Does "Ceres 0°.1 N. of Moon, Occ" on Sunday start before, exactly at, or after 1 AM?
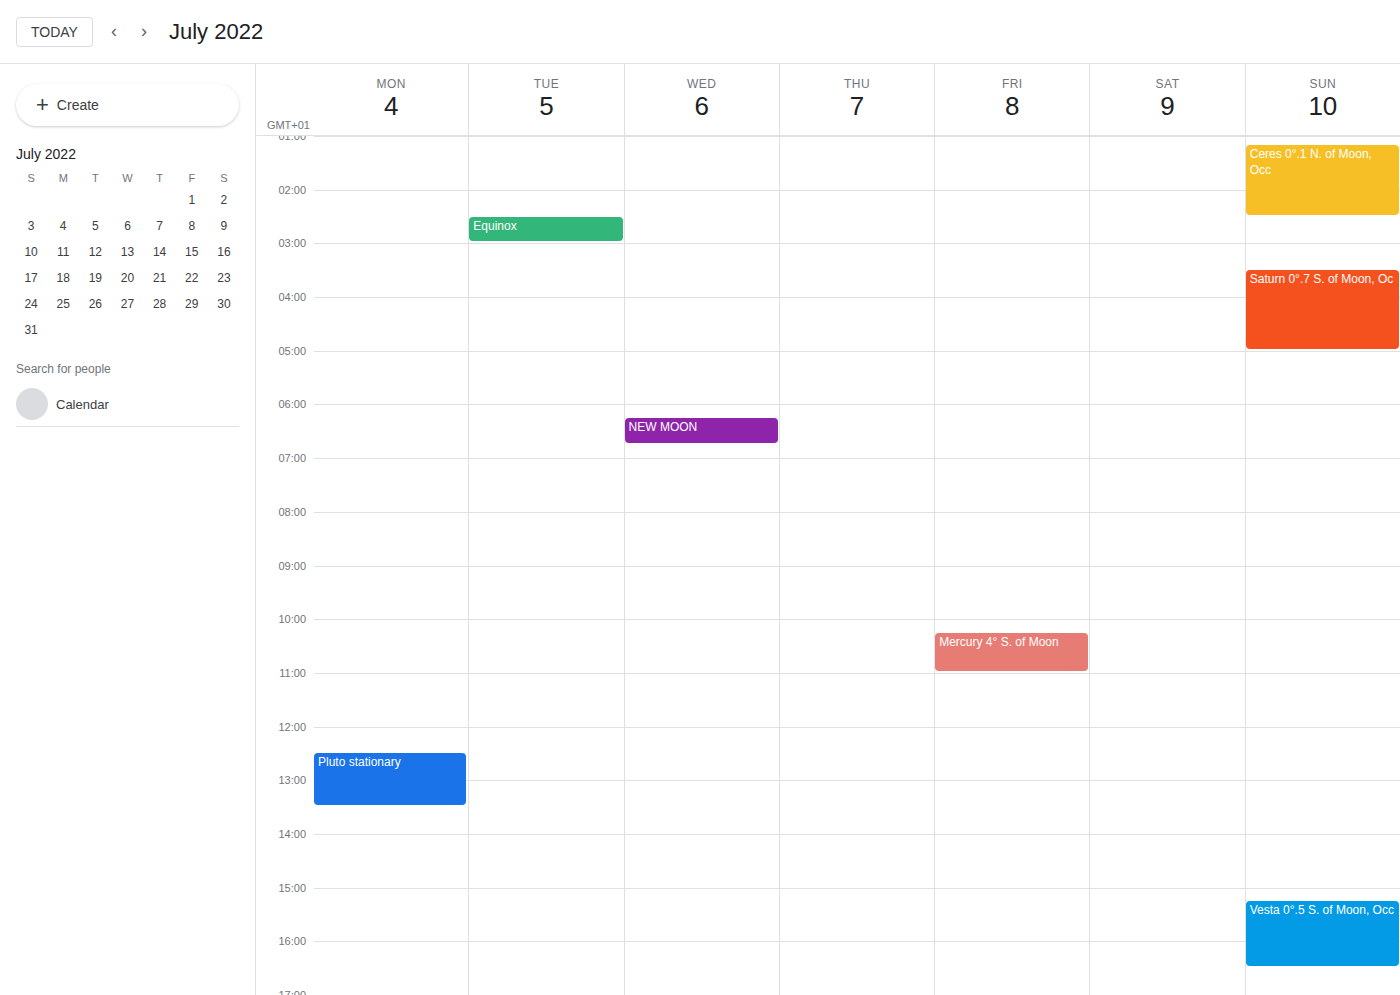
1:10 AM -- after 1 AM, 10 minutes below the 1 AM line.